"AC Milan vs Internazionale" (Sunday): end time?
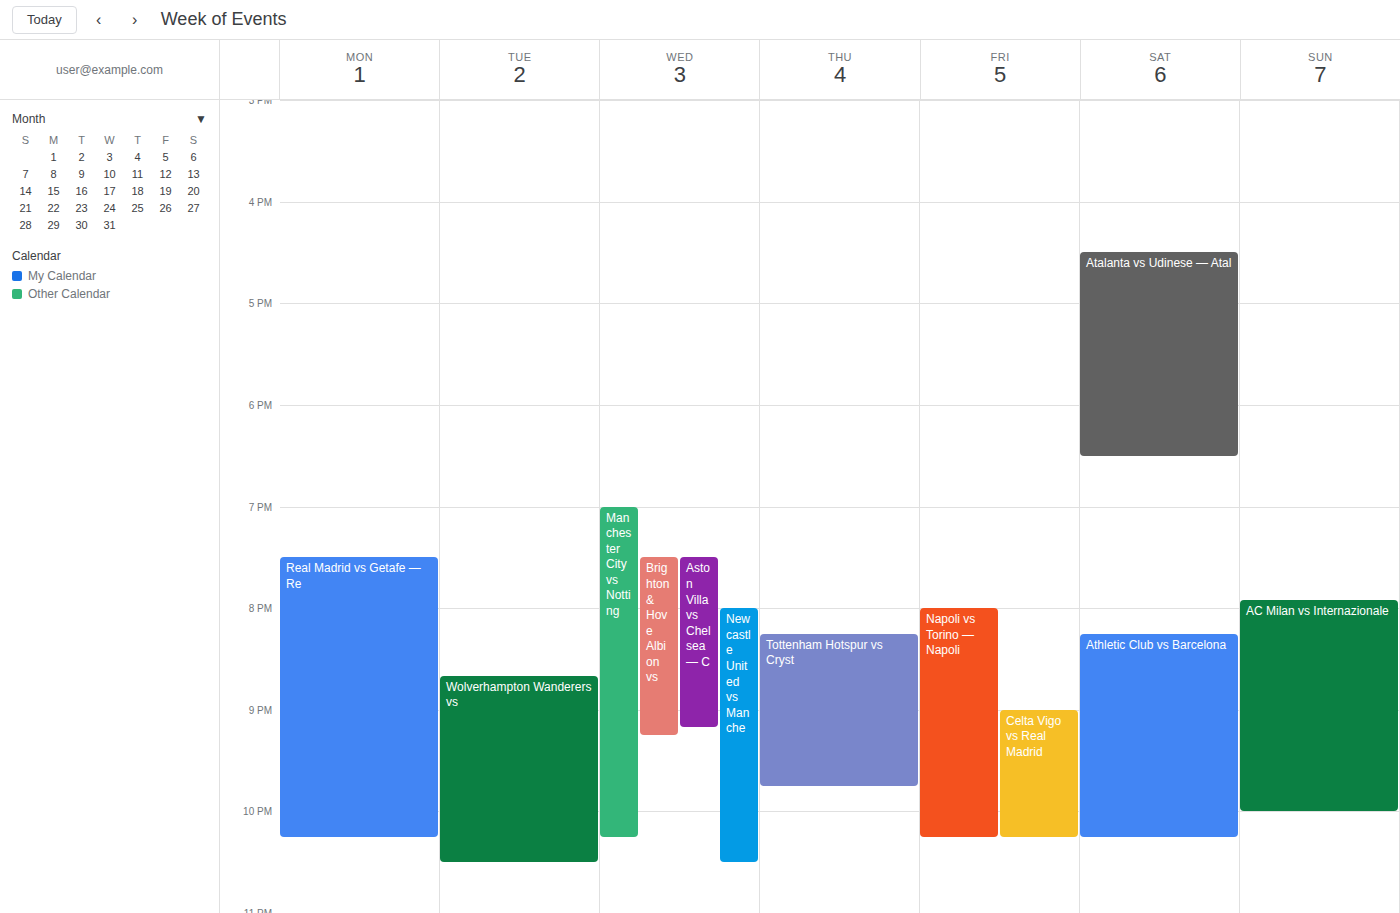
10:00 PM